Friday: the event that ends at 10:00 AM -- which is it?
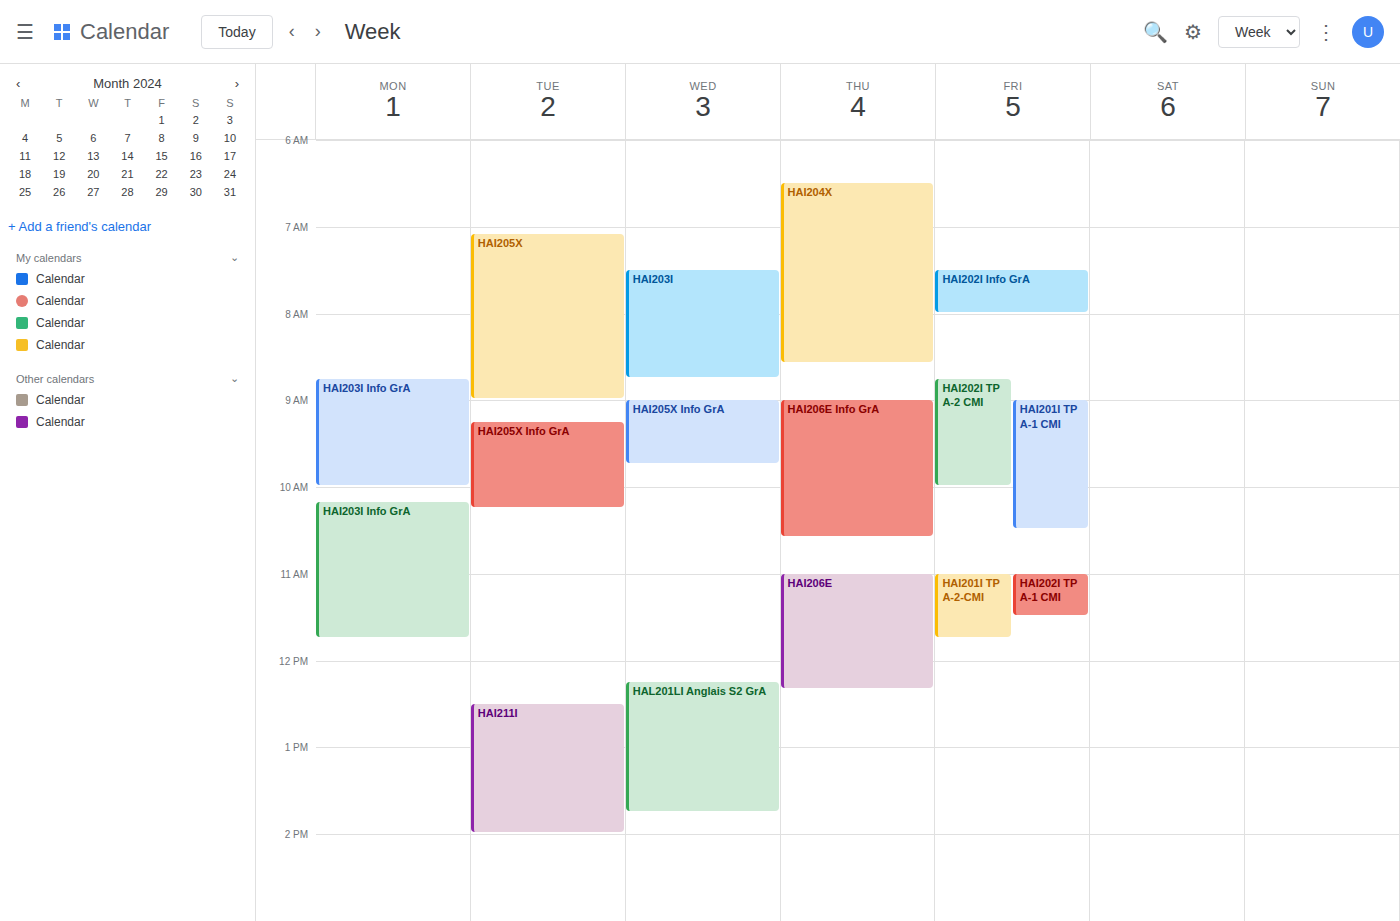
"HAI202I TP A-2 CMI"